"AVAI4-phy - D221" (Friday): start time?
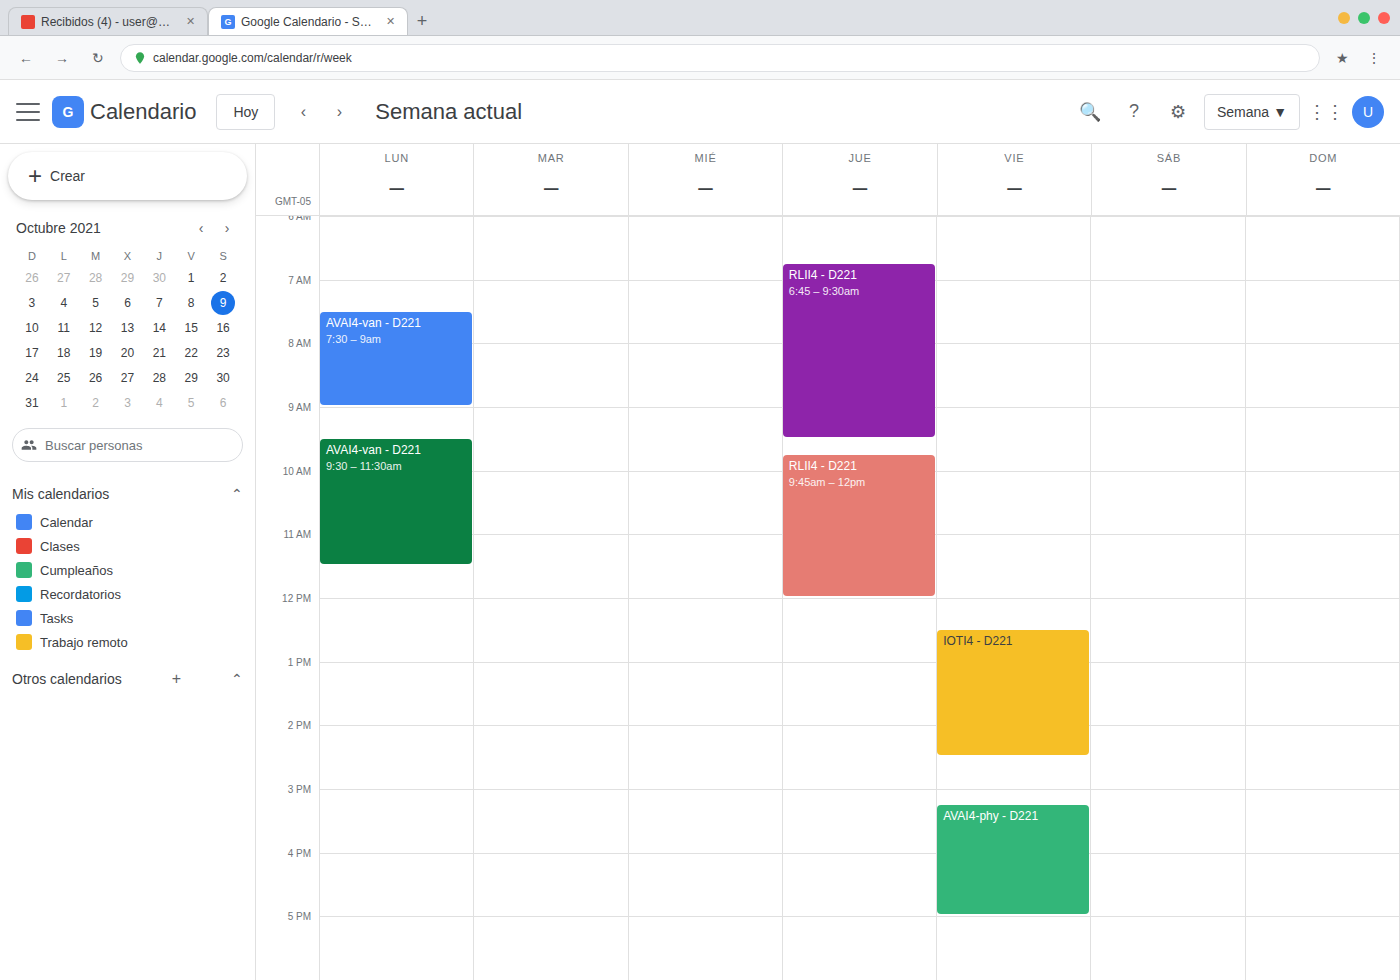
3:15 PM